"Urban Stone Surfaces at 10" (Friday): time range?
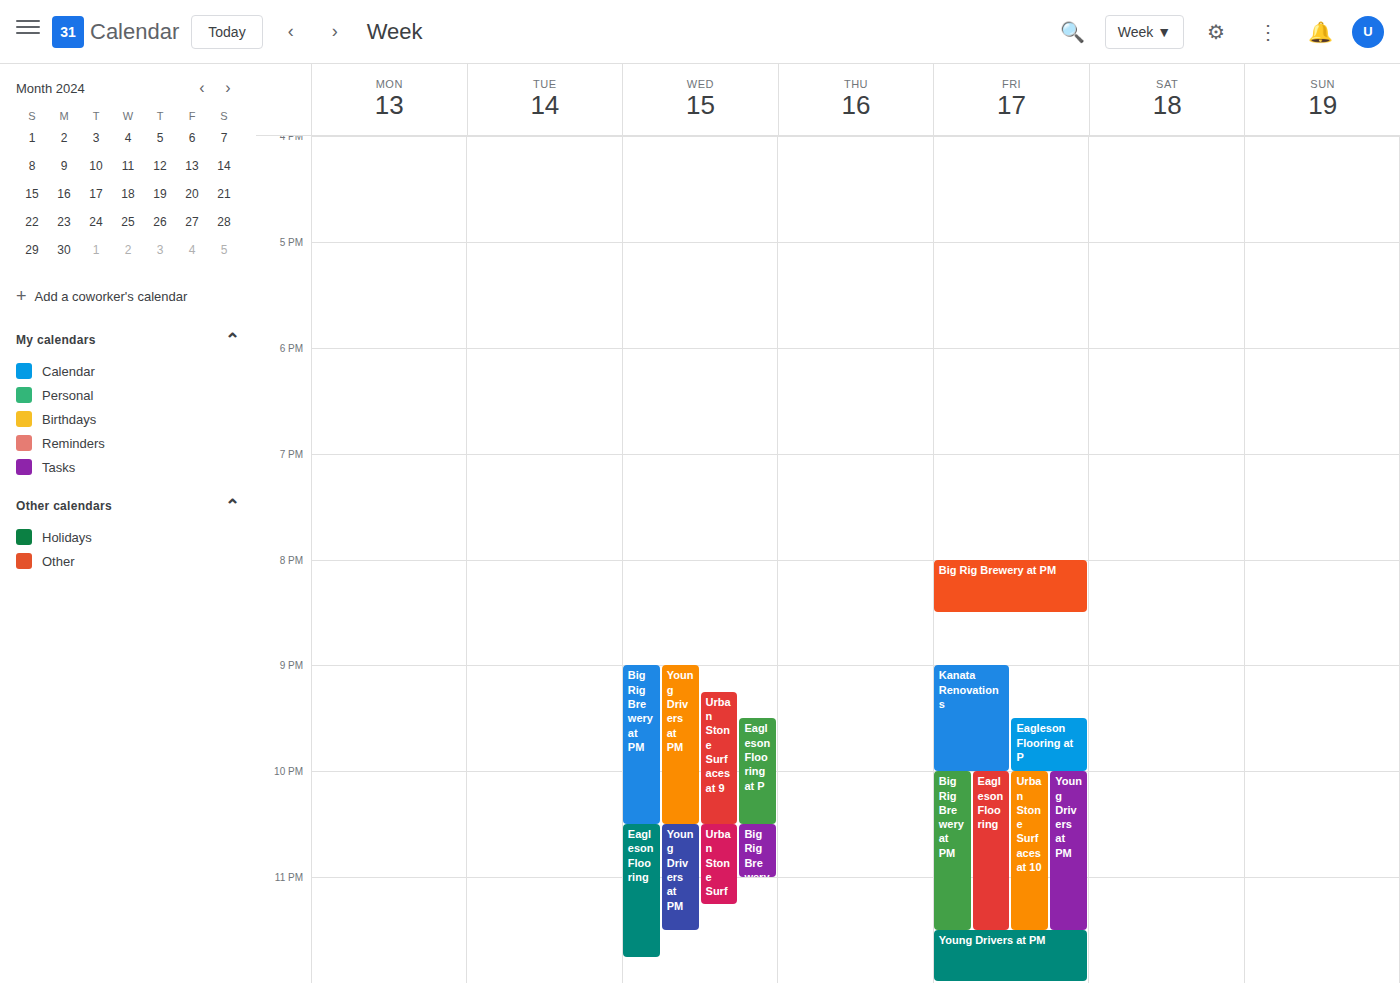
10:00 PM to 11:30 PM